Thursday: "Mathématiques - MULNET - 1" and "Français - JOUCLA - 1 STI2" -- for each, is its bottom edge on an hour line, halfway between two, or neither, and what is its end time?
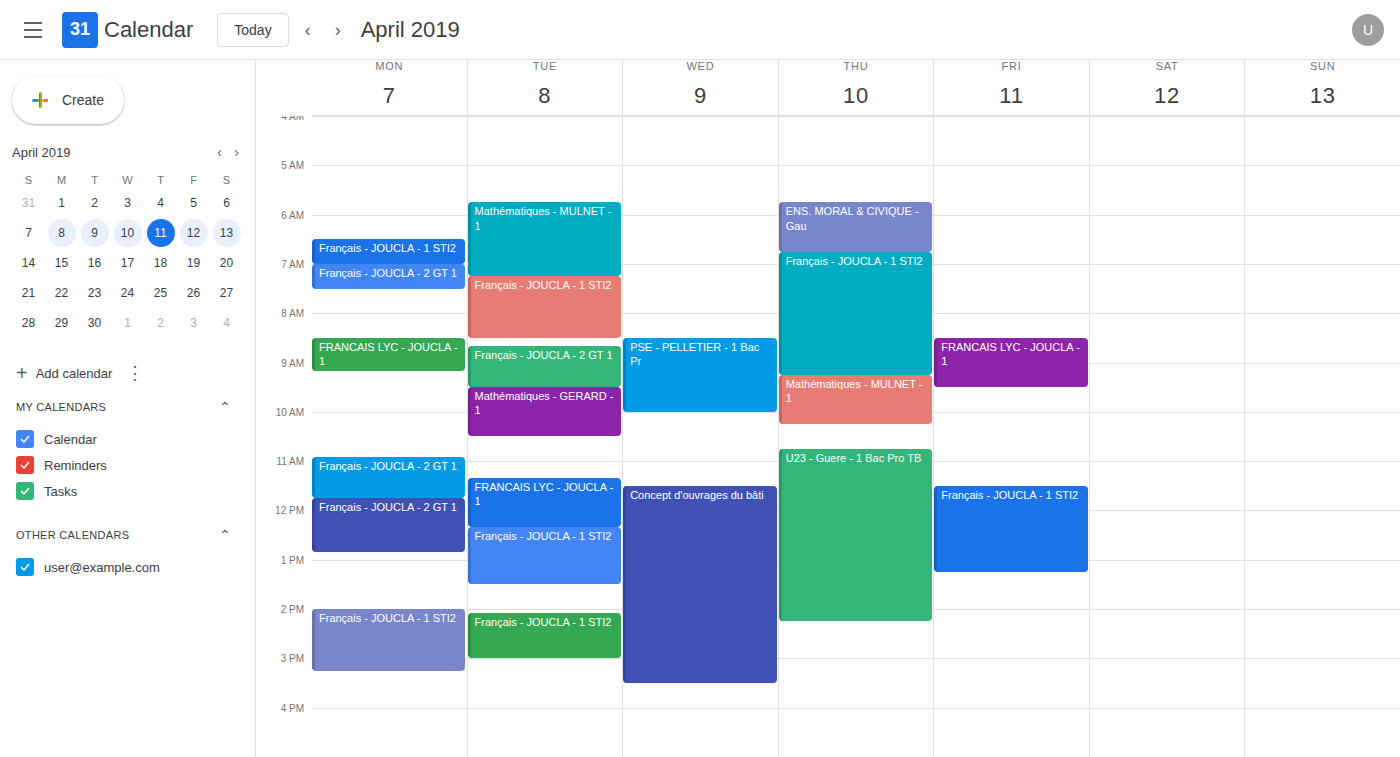
"Mathématiques - MULNET - 1": 10:15 AM, neither: a quarter of the way from the 10 AM line to the 11 AM line. "Français - JOUCLA - 1 STI2": 9:15 AM, neither: a quarter of the way from the 9 AM line to the 10 AM line.